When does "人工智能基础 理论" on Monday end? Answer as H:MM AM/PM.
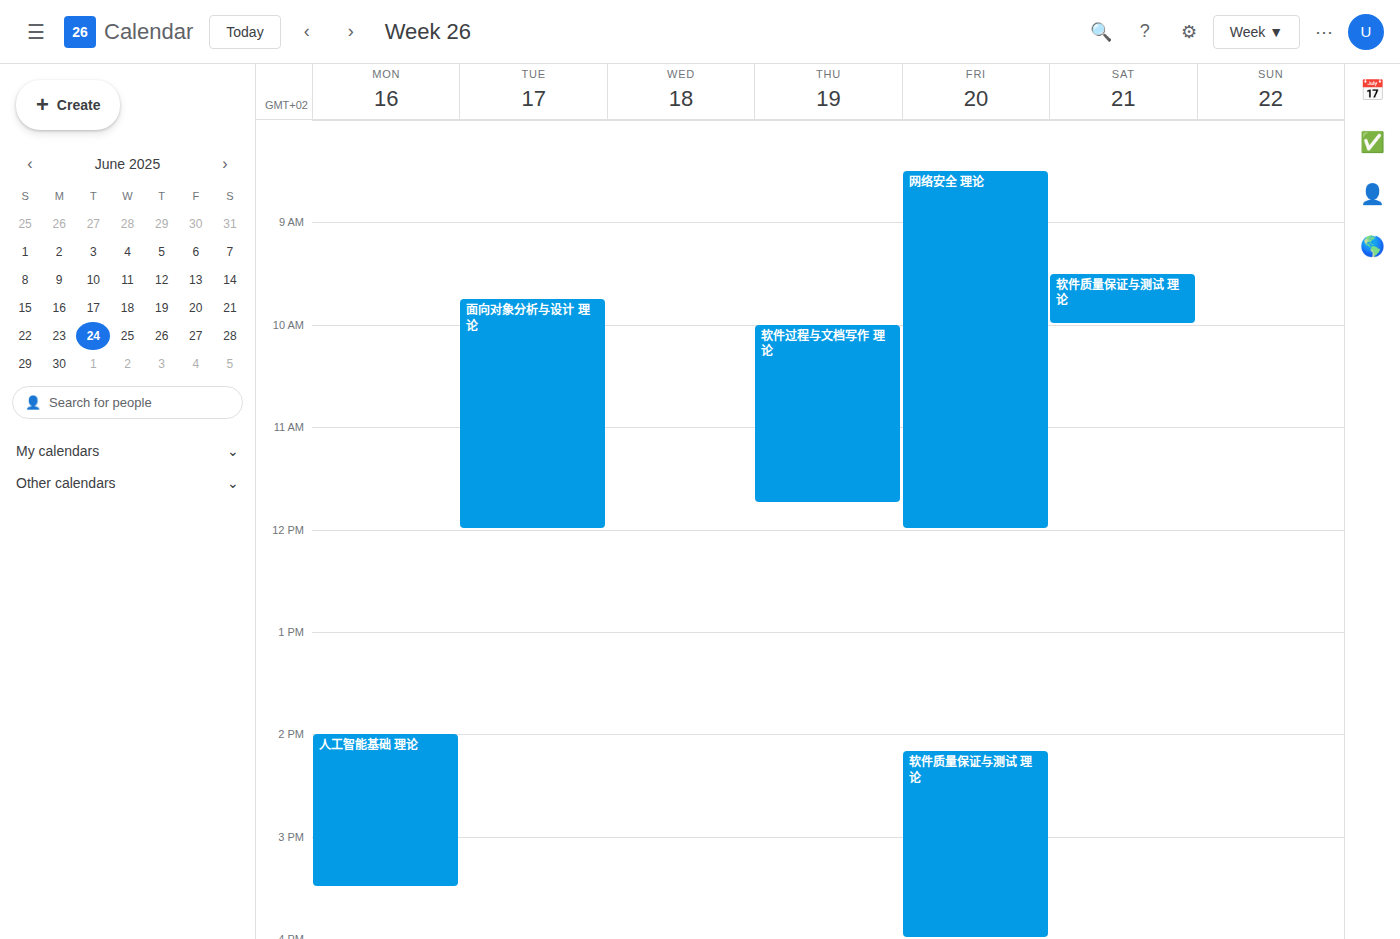
3:30 PM